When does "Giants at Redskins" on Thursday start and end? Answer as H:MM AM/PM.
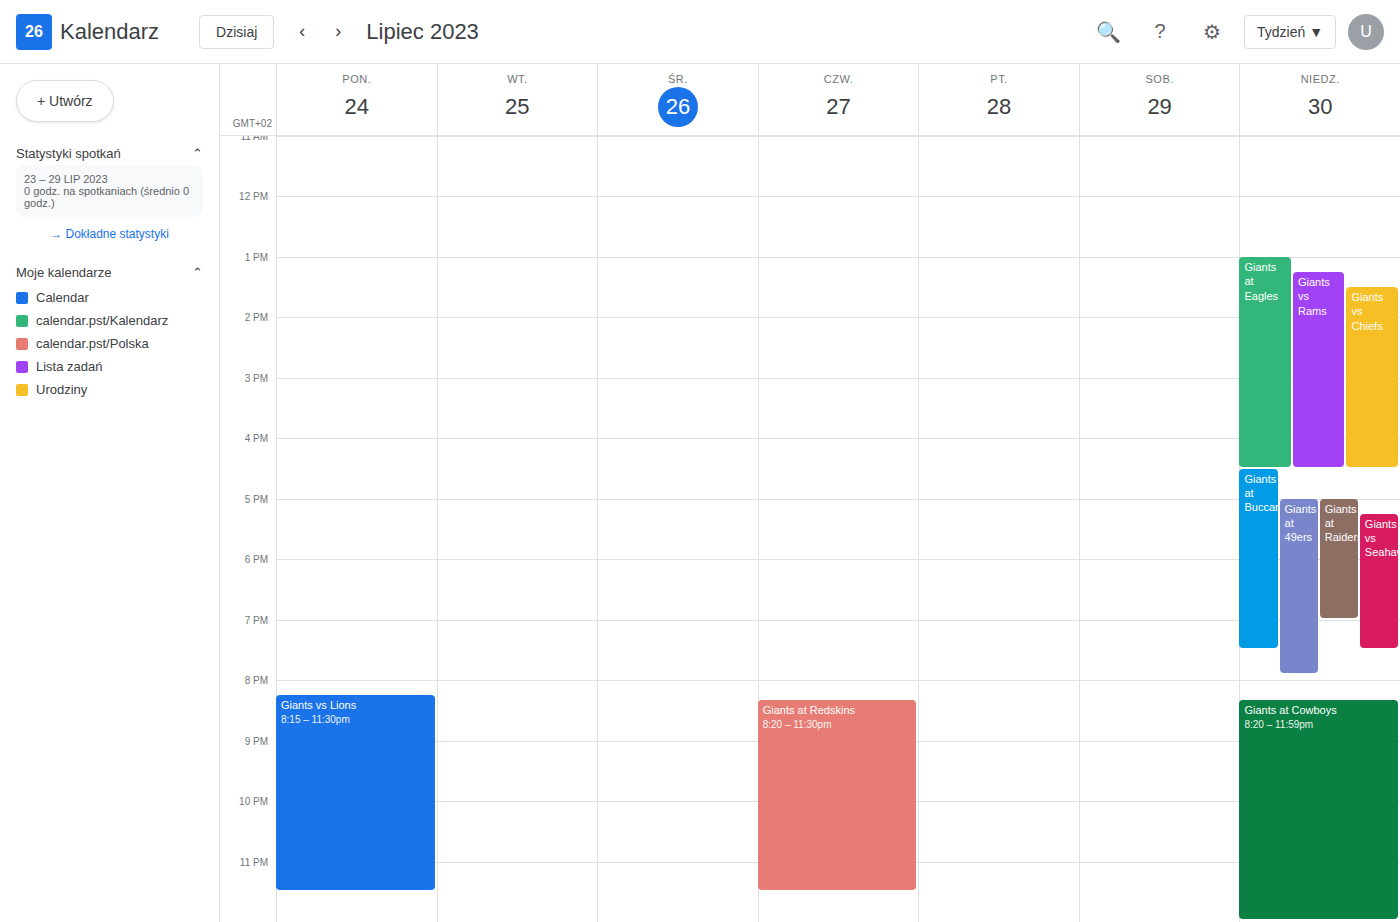
8:20 PM to 11:30 PM